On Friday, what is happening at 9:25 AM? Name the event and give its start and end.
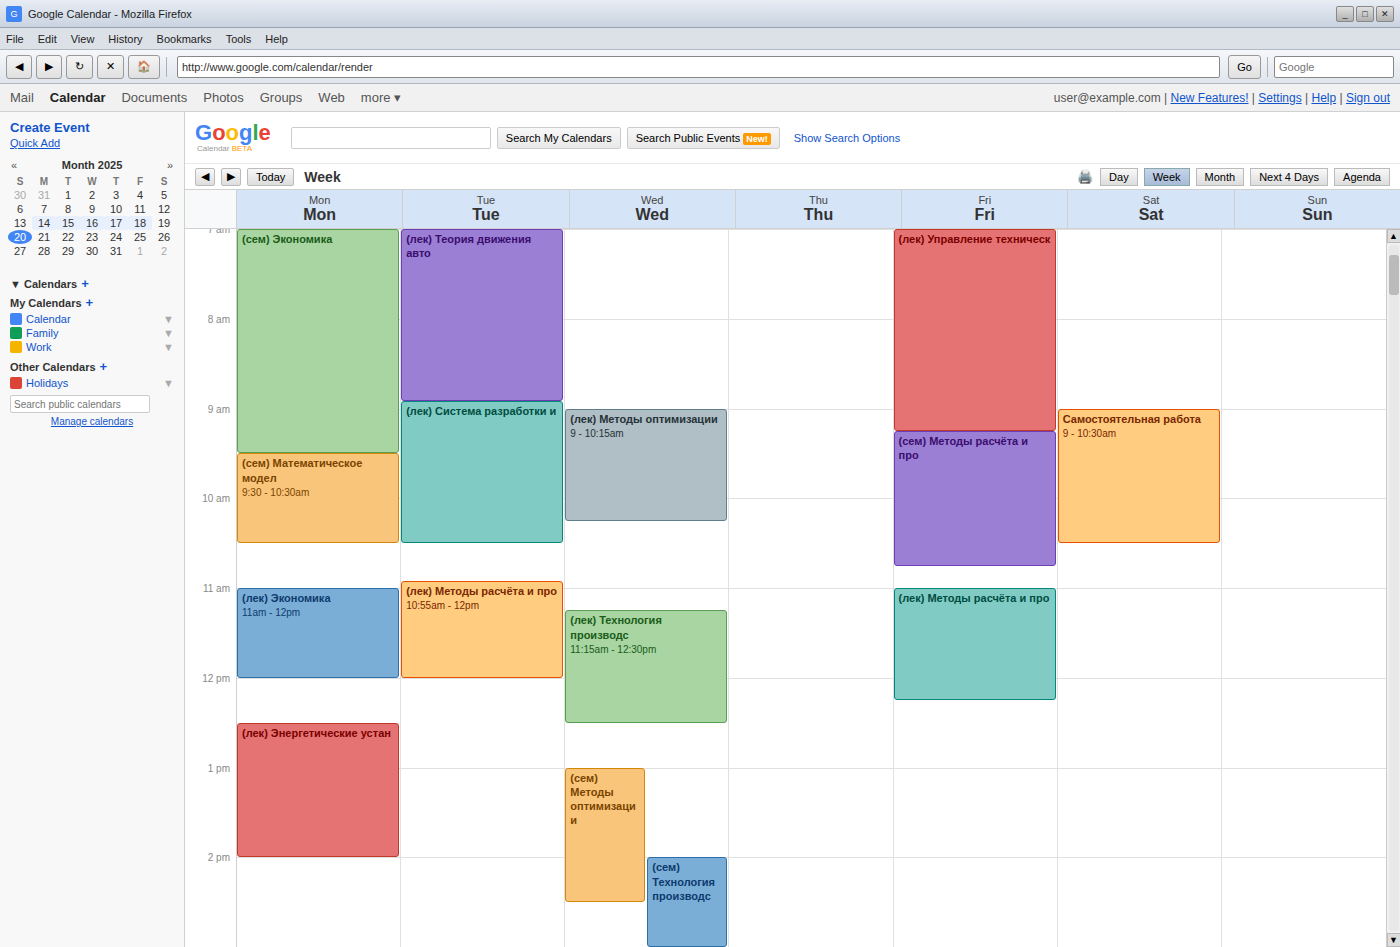
"(сем) Методы расчёта и про", 9:15 AM to 10:45 AM